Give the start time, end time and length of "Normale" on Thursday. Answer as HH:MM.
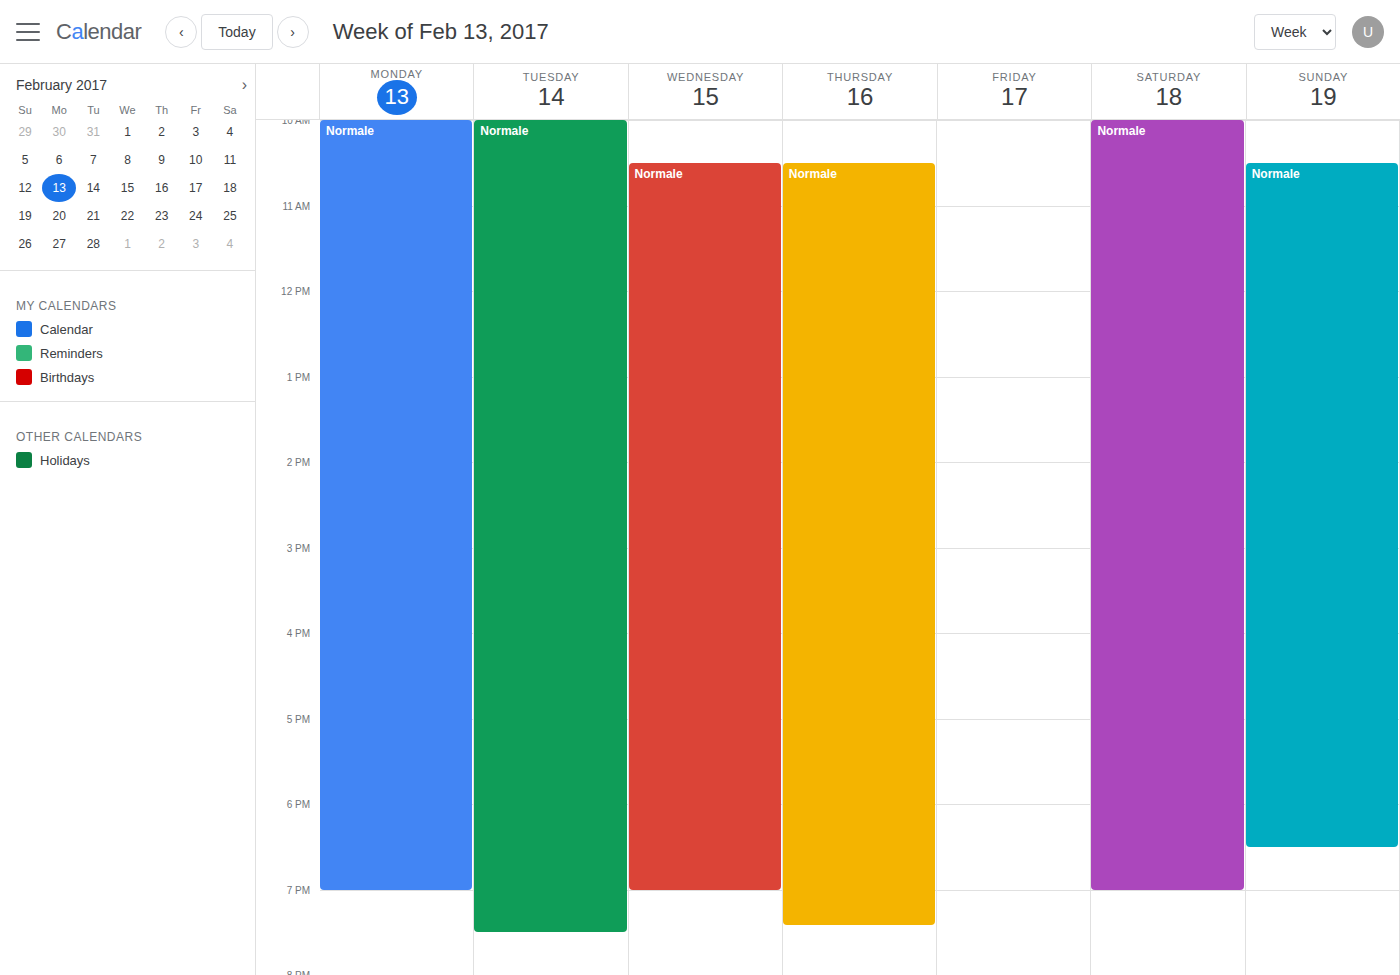
10:30 to 19:25, 8 hours 55 minutes